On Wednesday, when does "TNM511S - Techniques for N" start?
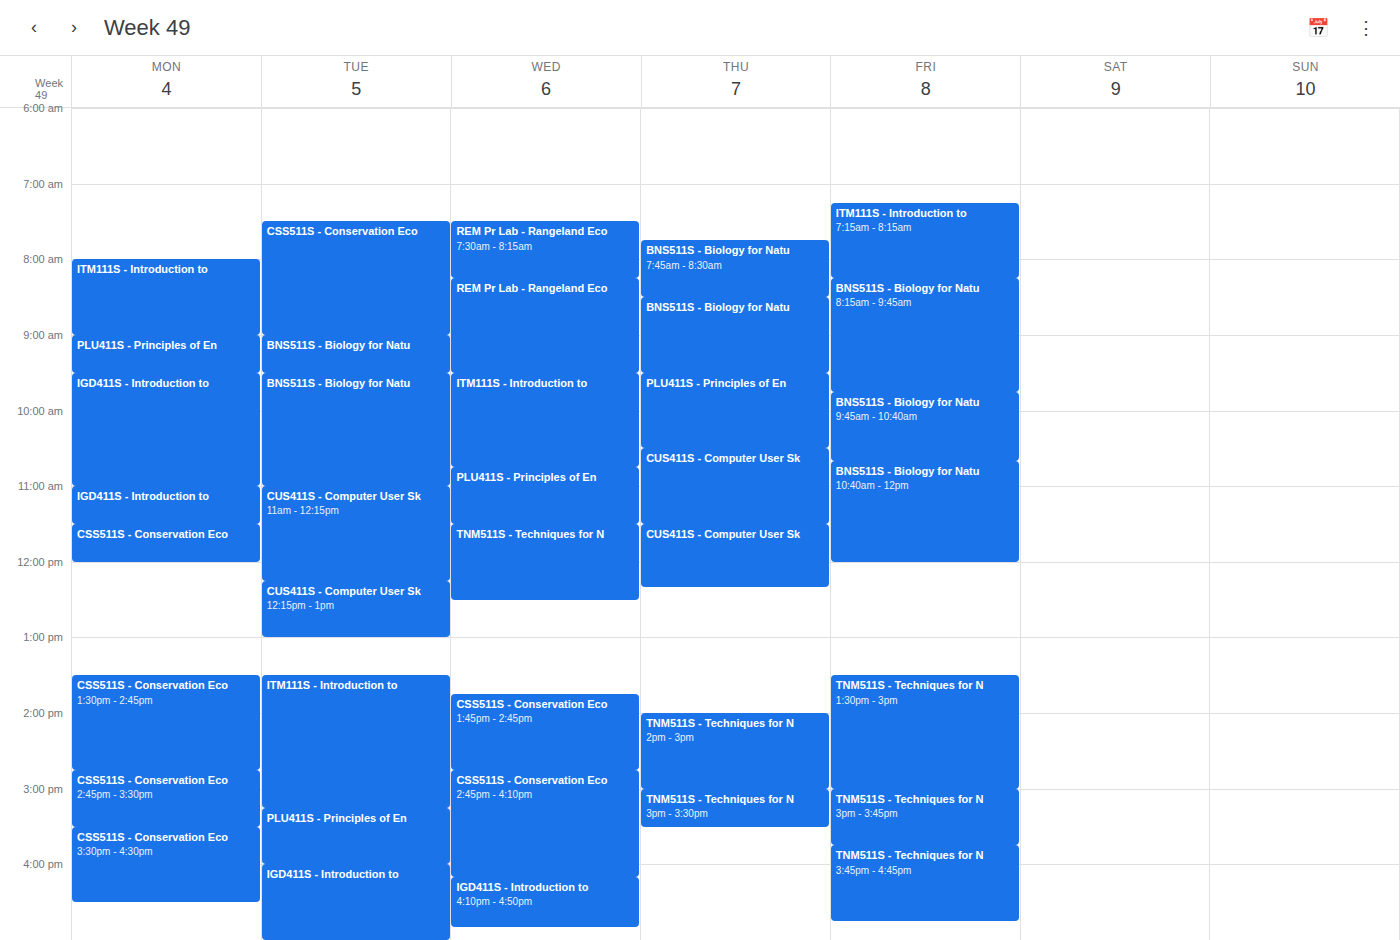
11:30 AM